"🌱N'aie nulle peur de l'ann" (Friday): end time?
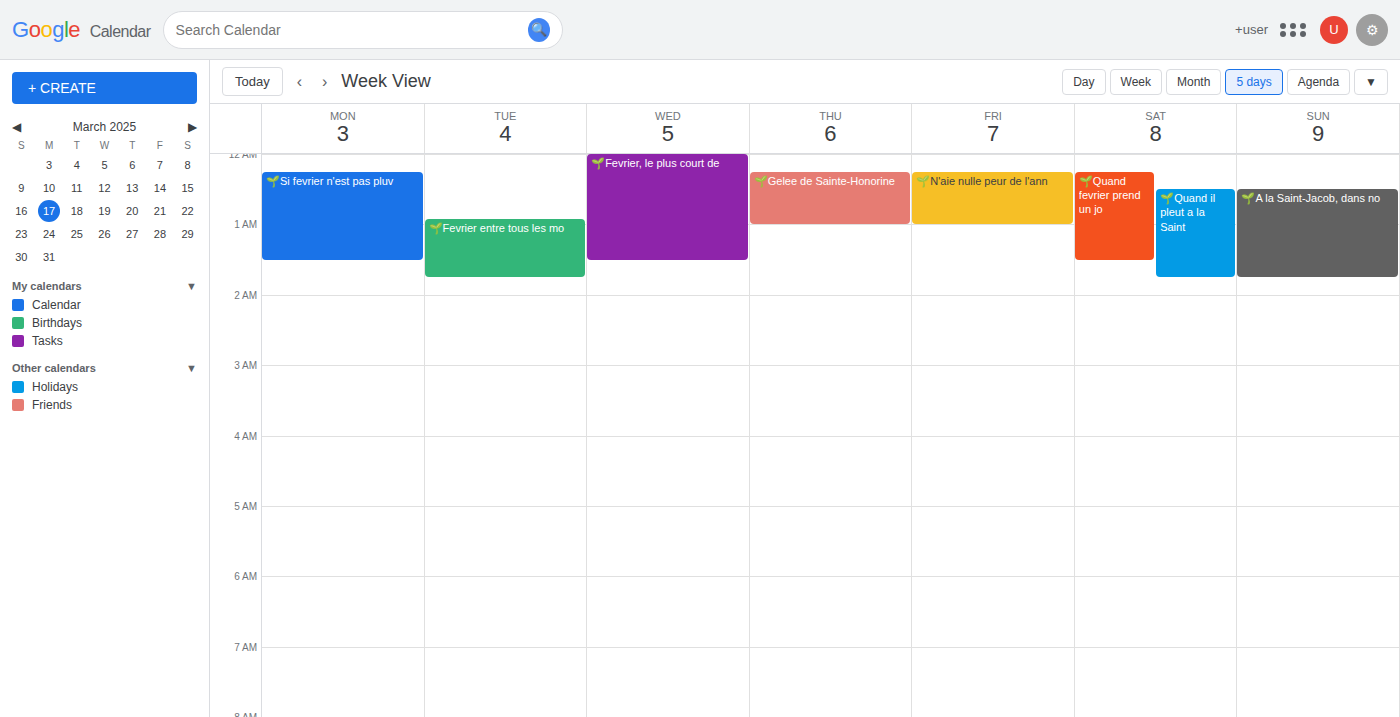
01:00